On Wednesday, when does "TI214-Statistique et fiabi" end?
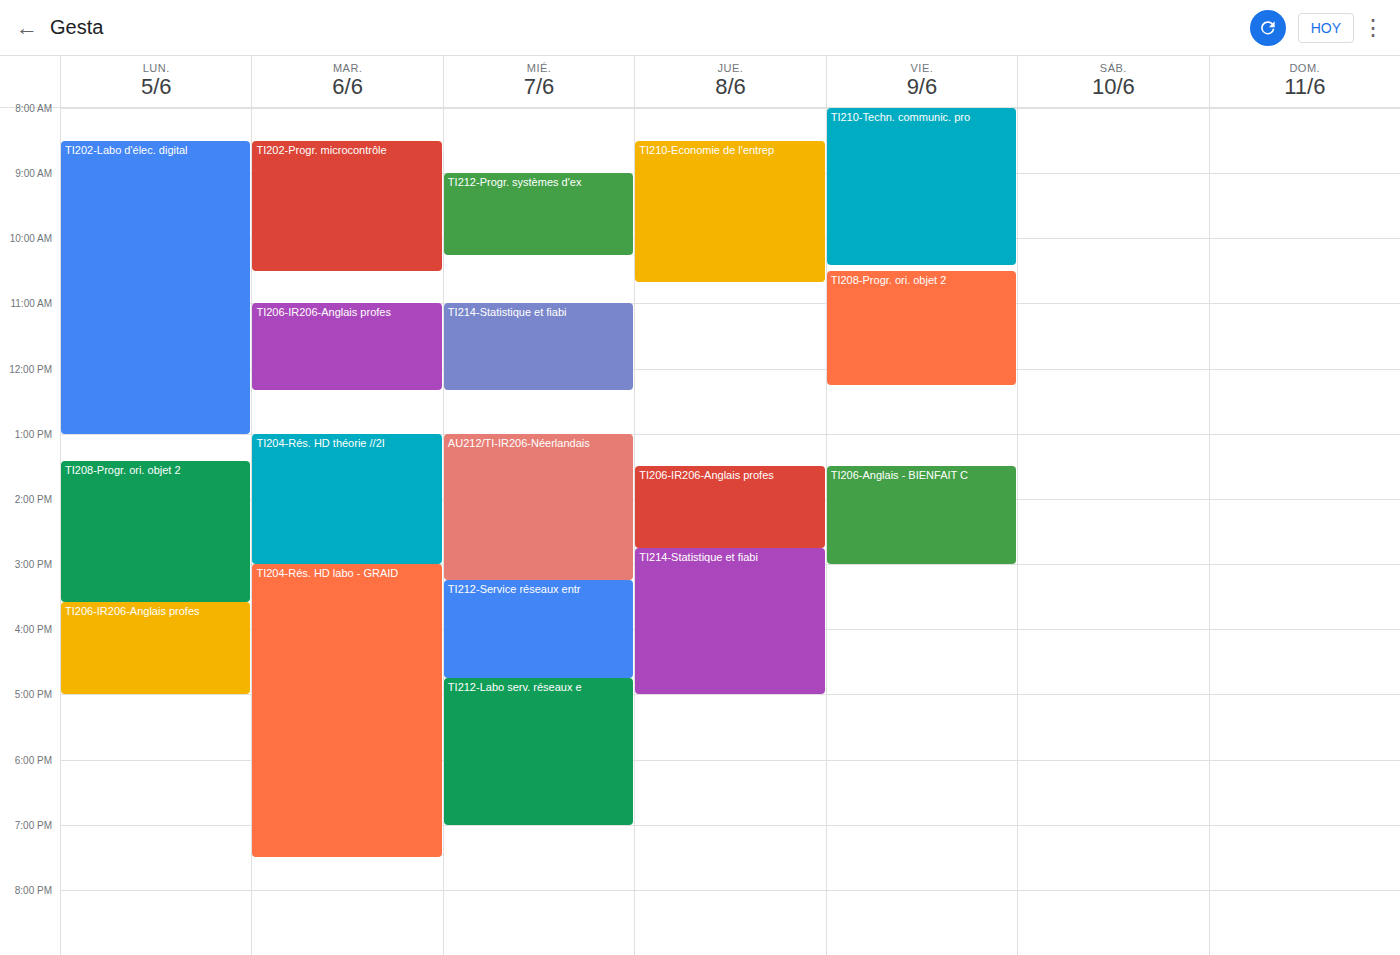
12:20 PM